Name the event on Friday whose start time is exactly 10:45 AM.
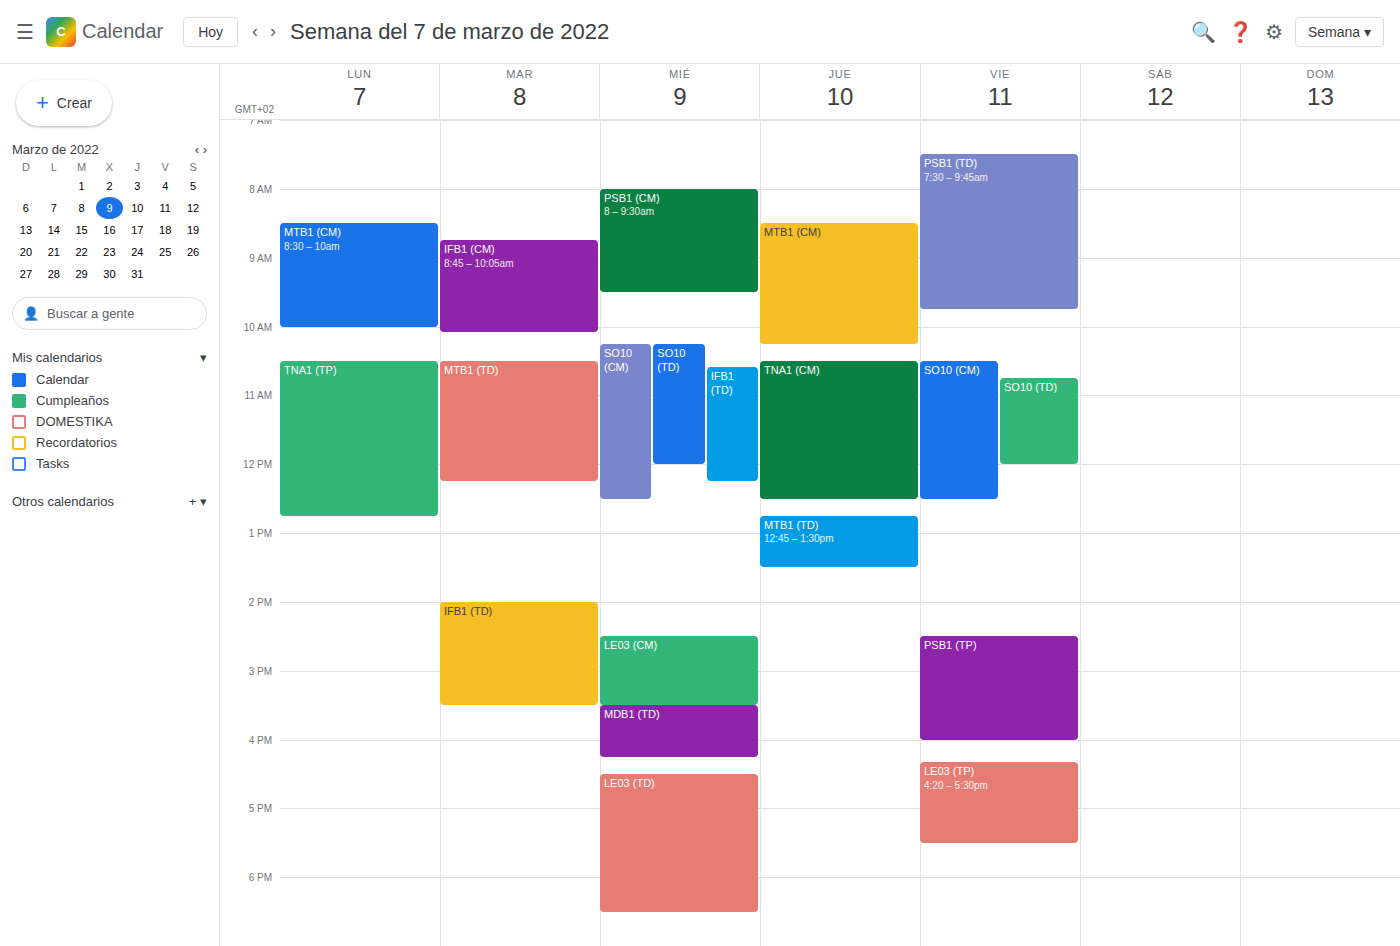
"SO10 (TD)"